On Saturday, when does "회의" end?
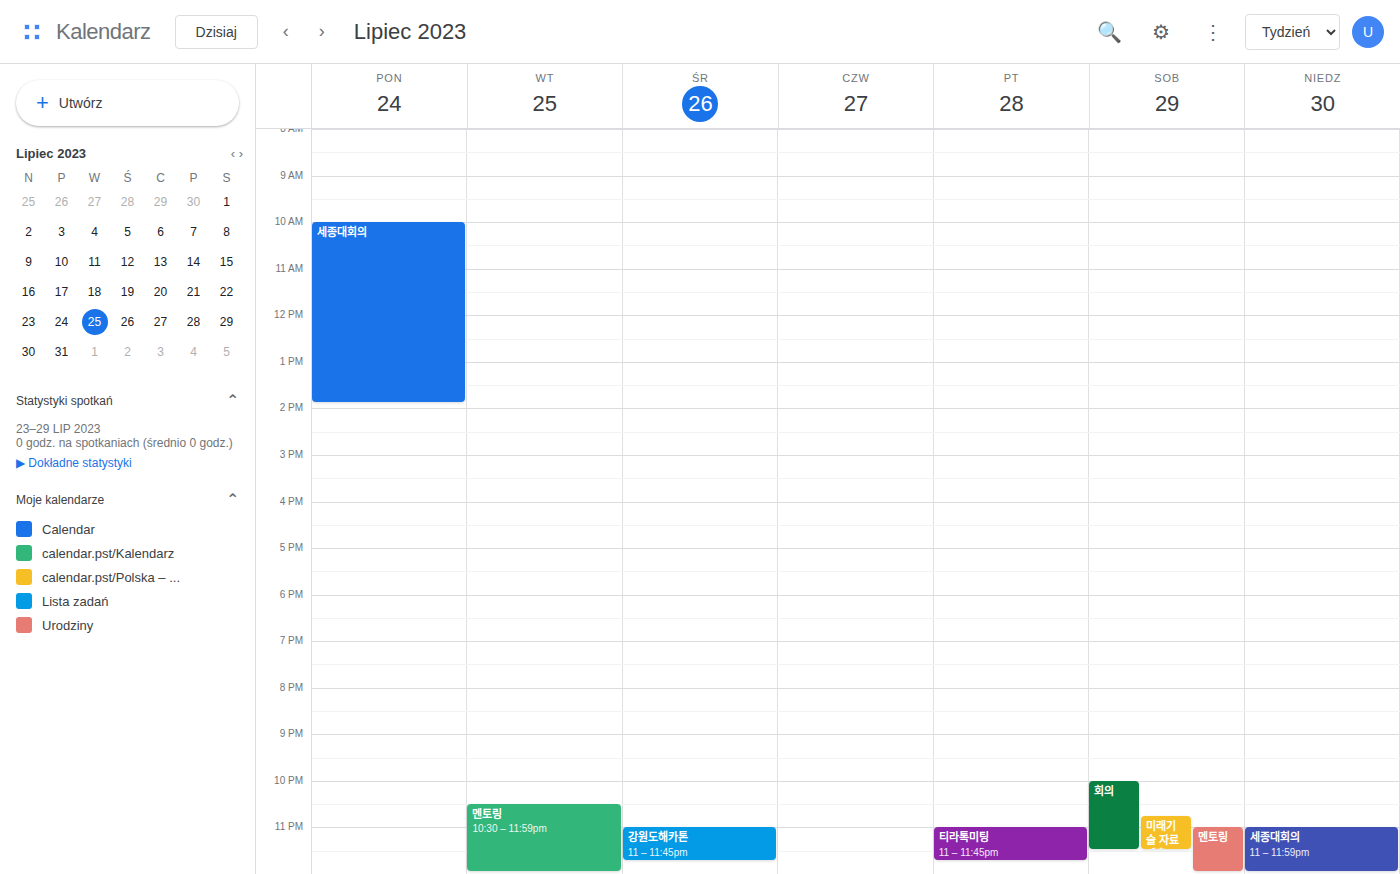
23:30